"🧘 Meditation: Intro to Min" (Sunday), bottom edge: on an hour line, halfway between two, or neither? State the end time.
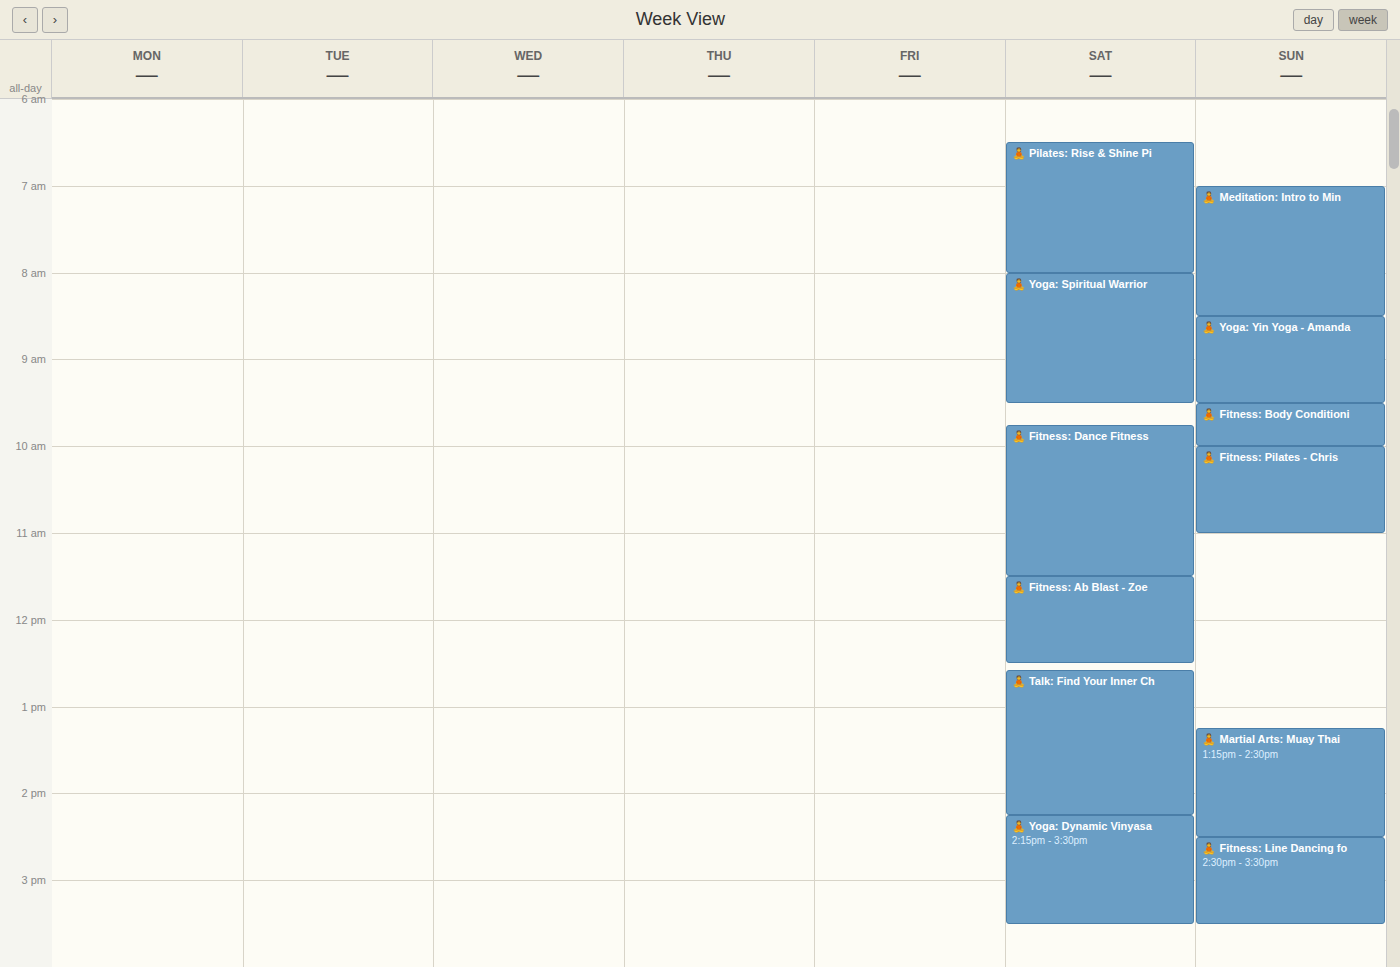
8:30 AM -- halfway between the 8 AM and 9 AM lines.